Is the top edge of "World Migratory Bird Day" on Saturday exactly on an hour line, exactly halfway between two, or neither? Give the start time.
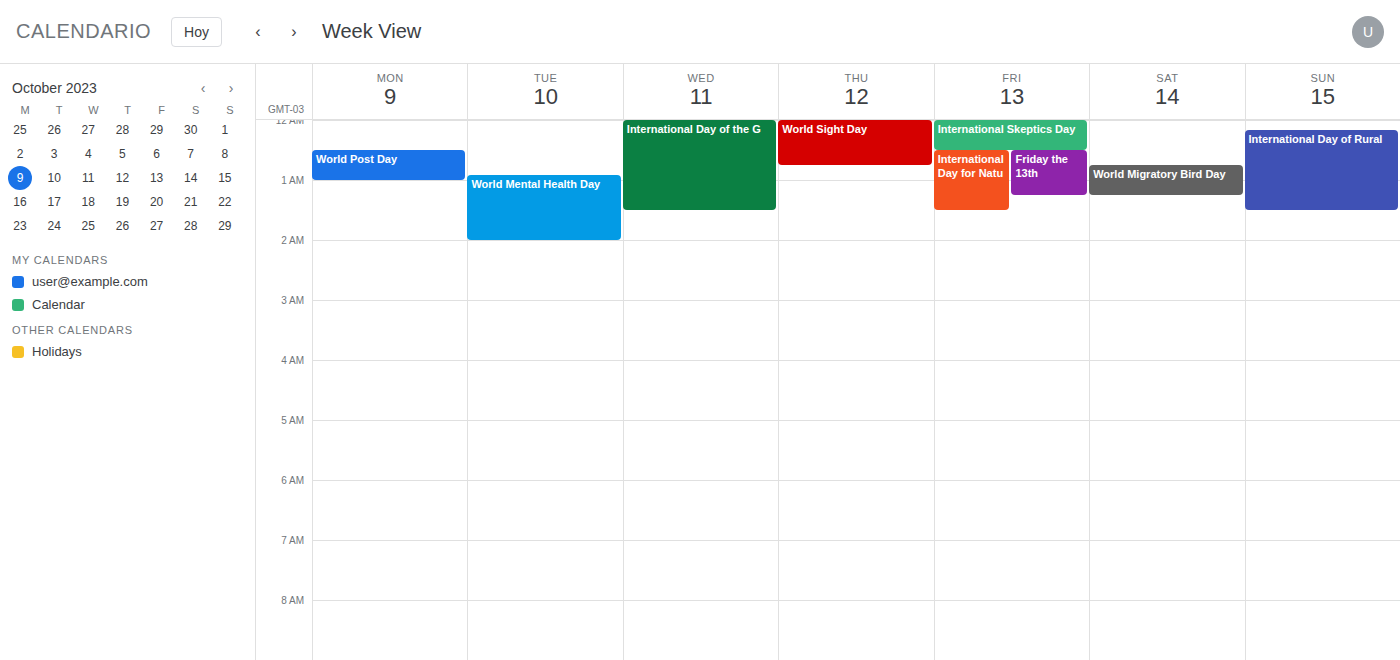
12:45 AM -- neither: three quarters of the way from the 12 AM line to the 1 AM line.